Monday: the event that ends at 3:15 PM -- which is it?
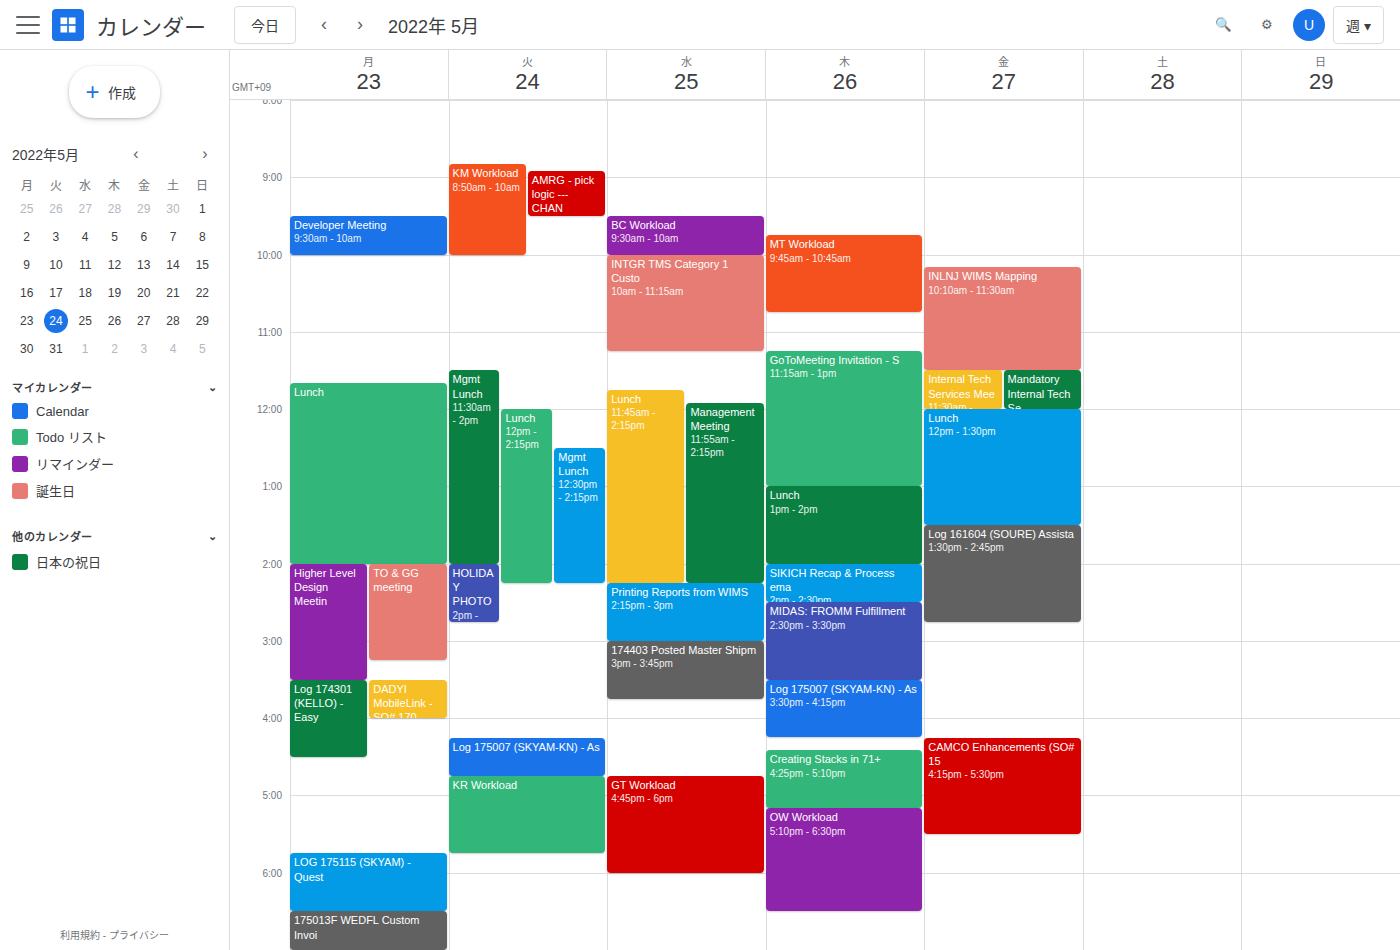
"TO & GG meeting"